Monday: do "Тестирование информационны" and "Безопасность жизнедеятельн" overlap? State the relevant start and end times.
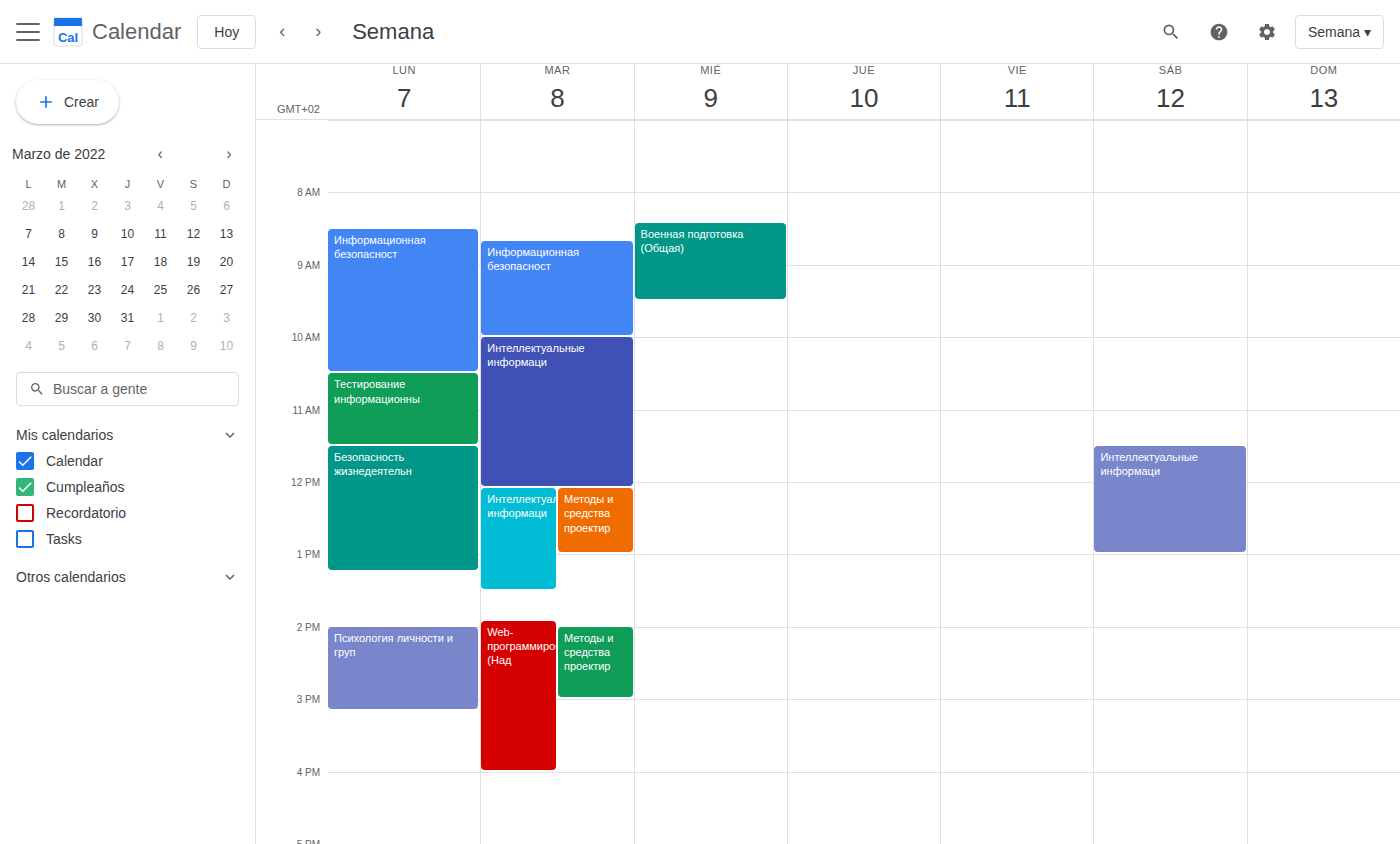
"Тестирование информационны" ends at 11:30 AM, exactly when "Безопасность жизнедеятельн" starts -- they touch but do not overlap.